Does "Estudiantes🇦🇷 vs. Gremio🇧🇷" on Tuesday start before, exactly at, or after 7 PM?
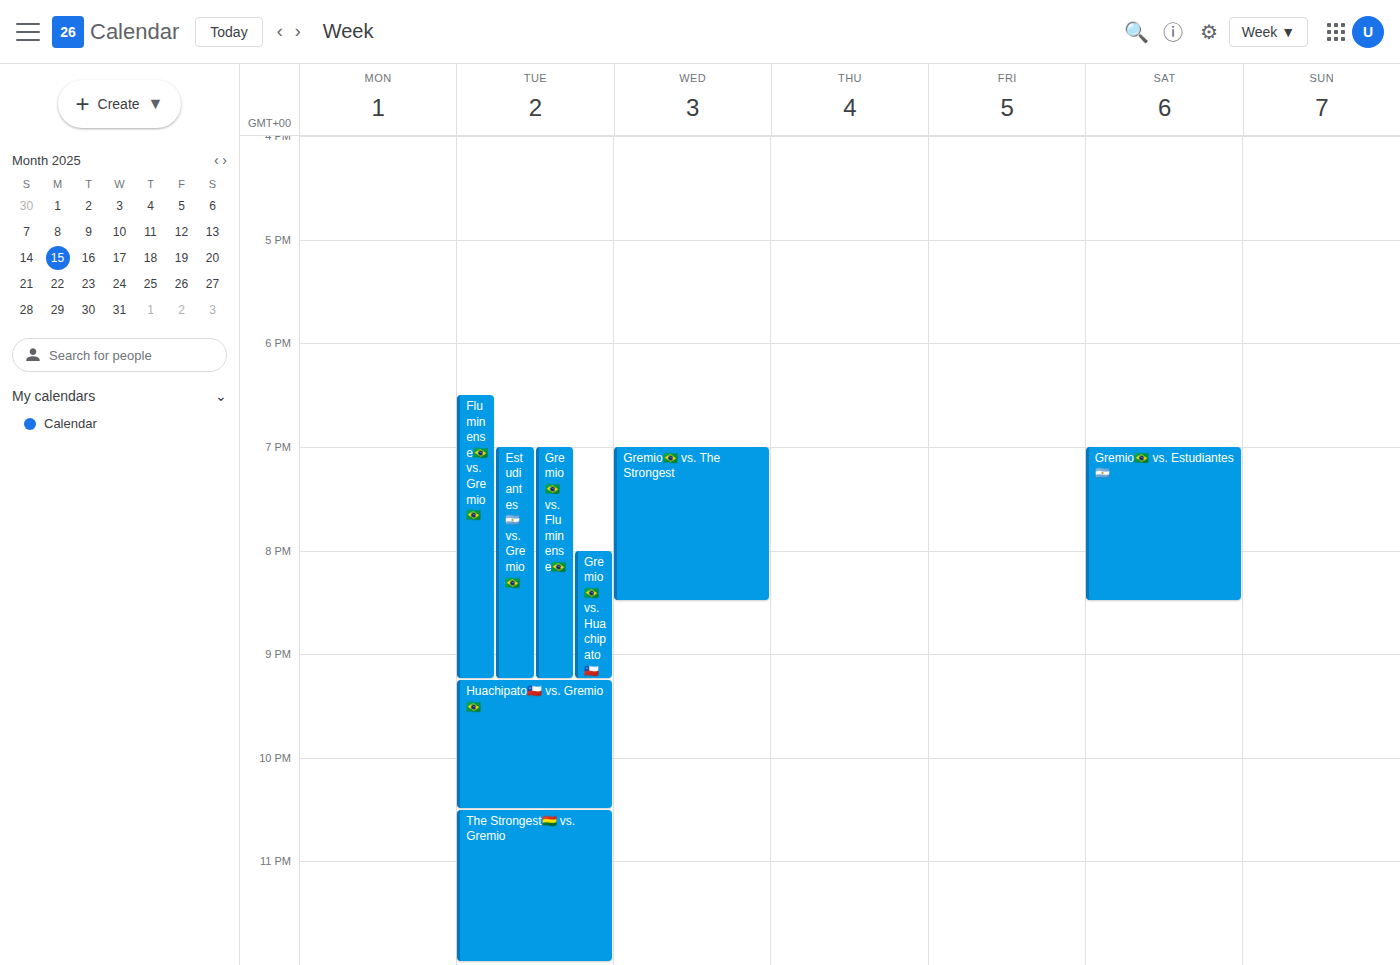
7:00 PM -- exactly at 7 PM, on the 7 PM line.